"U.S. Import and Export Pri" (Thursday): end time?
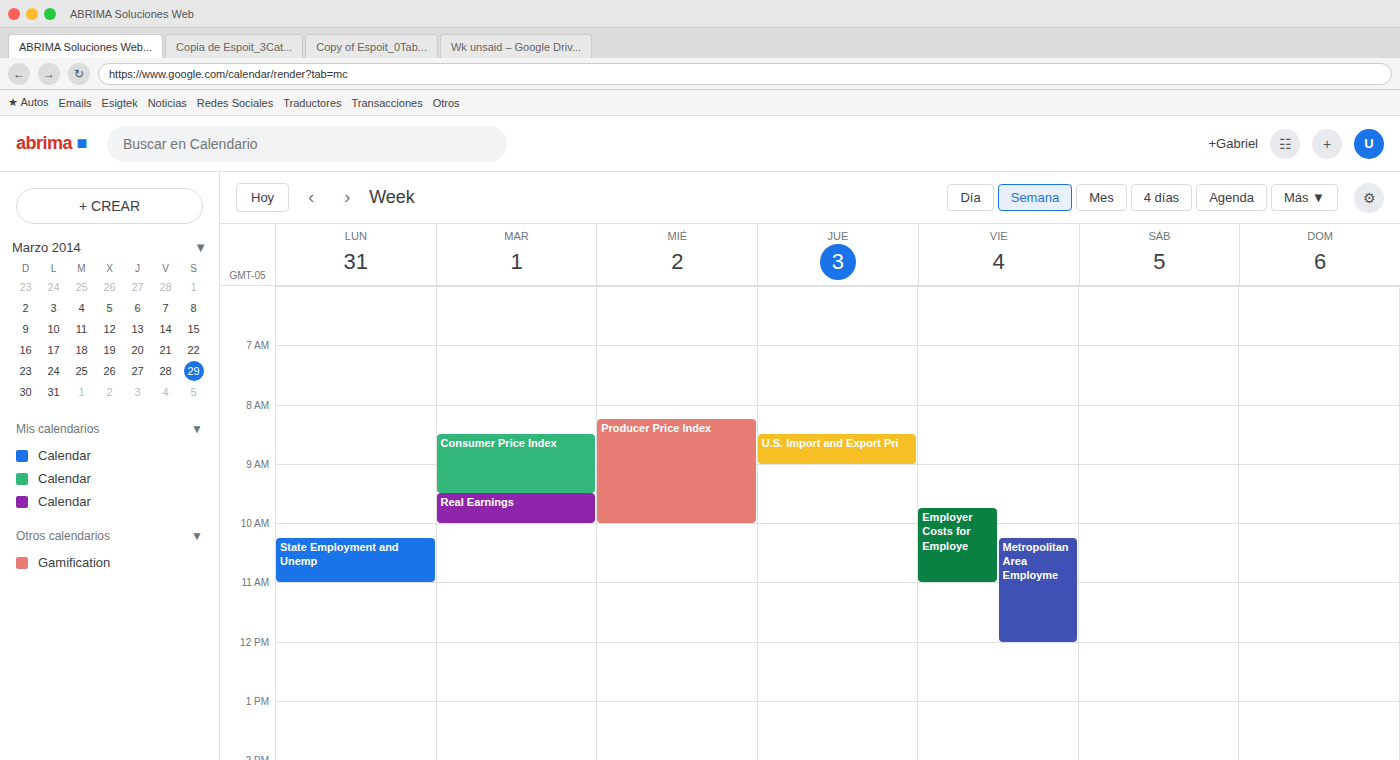
9:00 AM